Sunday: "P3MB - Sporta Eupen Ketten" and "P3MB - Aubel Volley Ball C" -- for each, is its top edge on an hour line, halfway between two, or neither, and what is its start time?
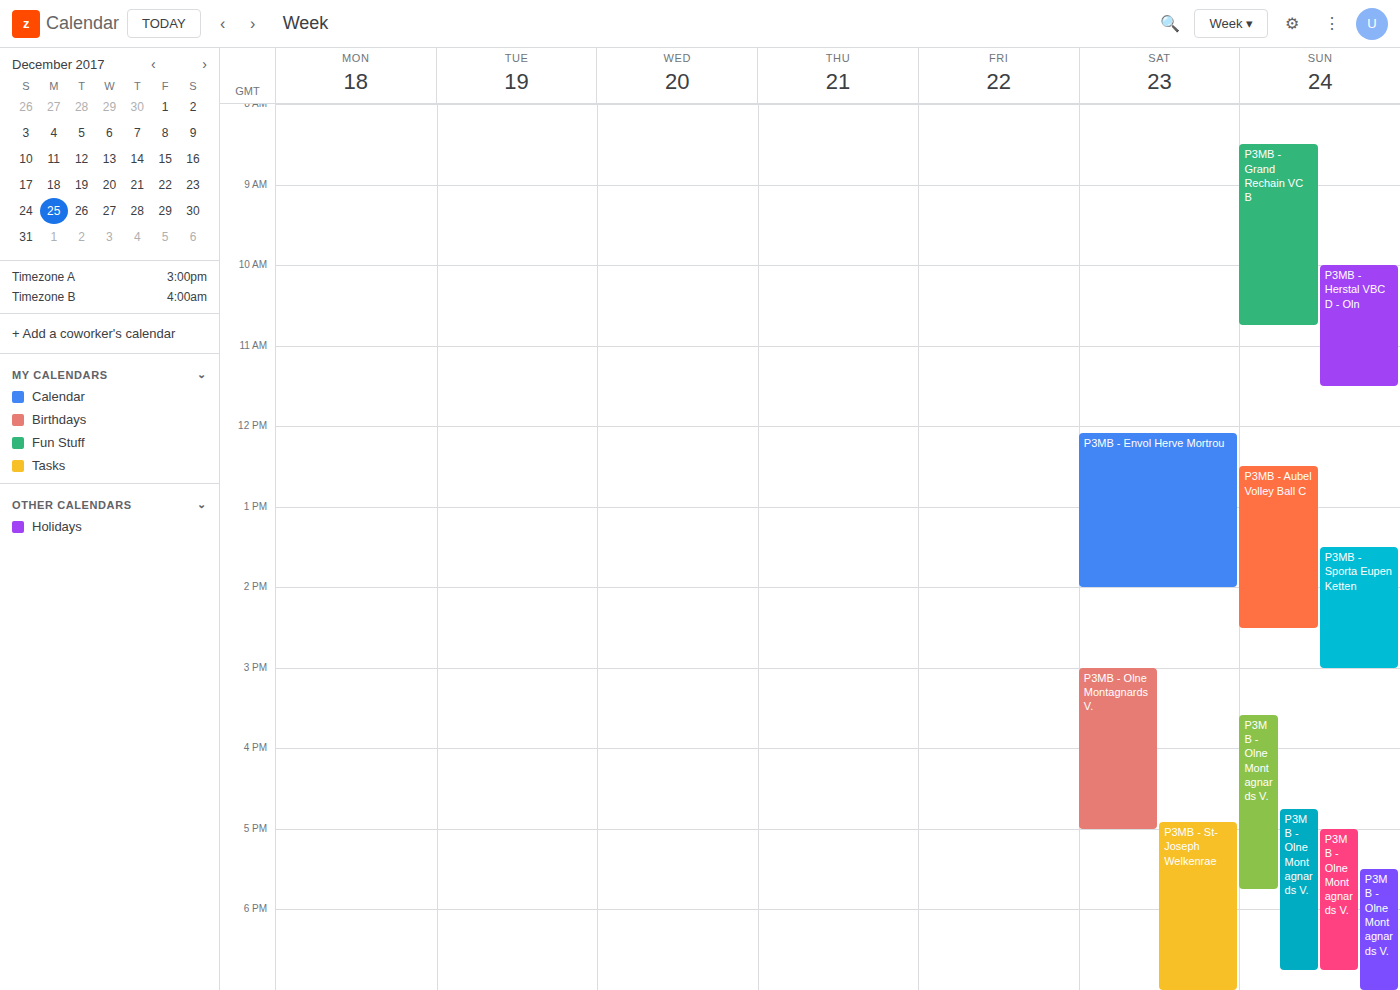
"P3MB - Sporta Eupen Ketten": 13:30, halfway between the 13:00 and 14:00 lines. "P3MB - Aubel Volley Ball C": 12:30, halfway between the 12:00 and 13:00 lines.